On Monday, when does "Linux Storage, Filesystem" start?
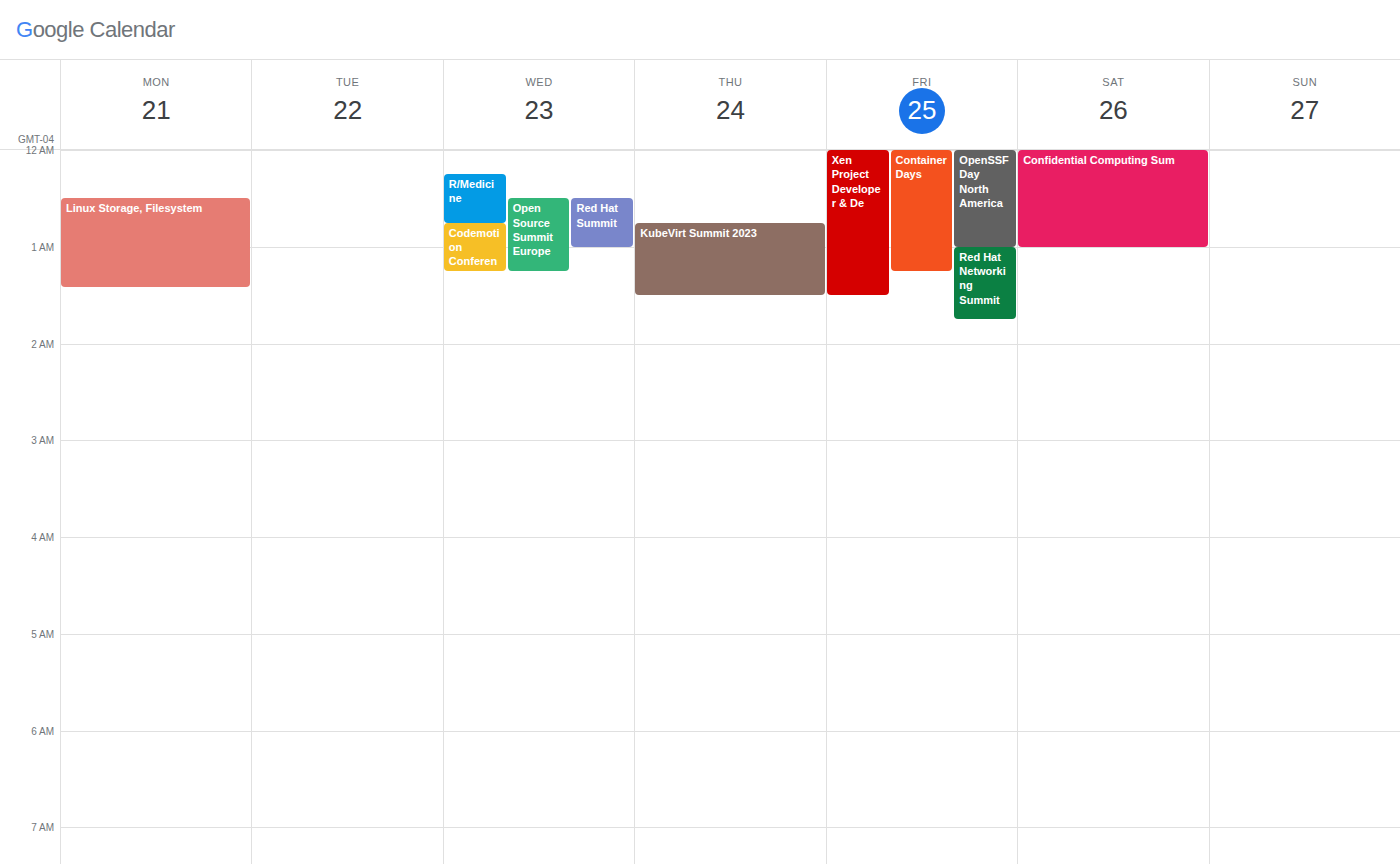
00:30